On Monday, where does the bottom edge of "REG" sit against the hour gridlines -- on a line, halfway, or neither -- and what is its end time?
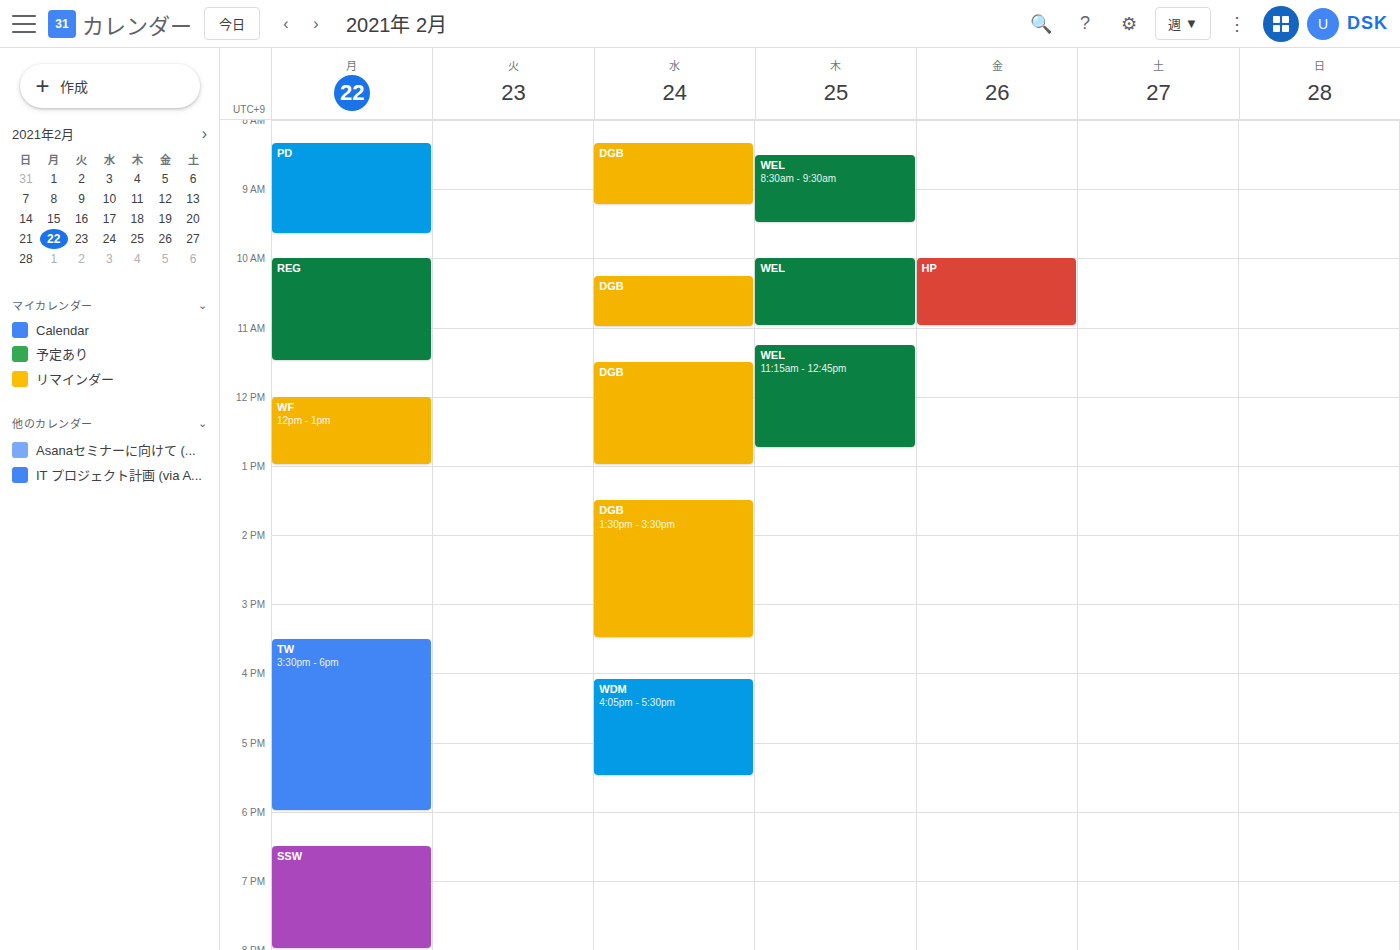
11:30 AM -- halfway between the 11 AM and 12 PM lines.